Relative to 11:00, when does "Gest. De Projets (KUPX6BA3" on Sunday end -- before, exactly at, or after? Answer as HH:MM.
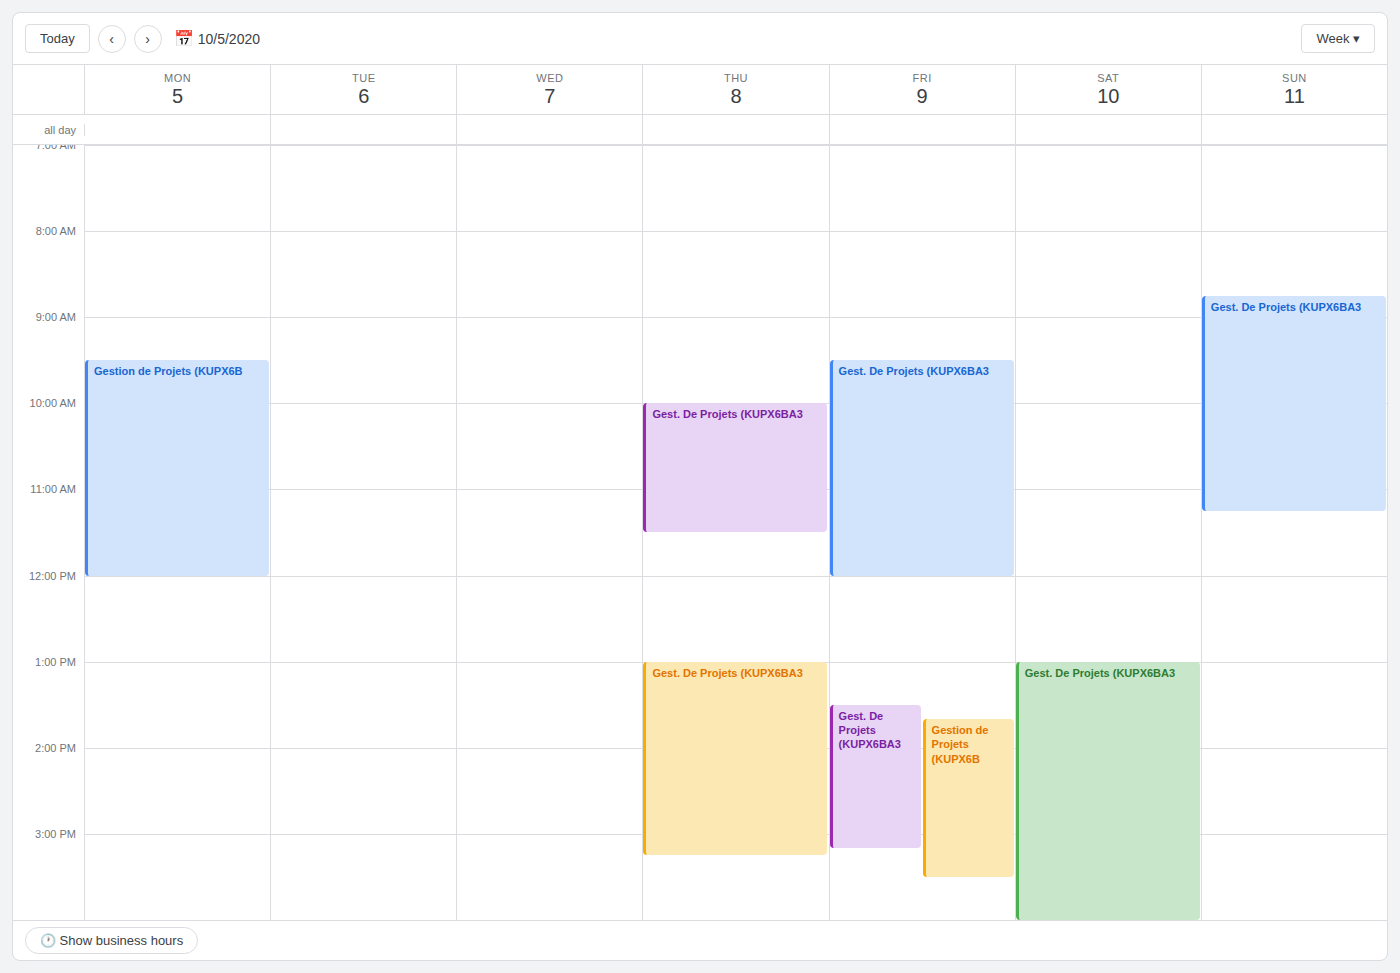
11:15 -- after 11:00, 15 minutes below the 11:00 line.